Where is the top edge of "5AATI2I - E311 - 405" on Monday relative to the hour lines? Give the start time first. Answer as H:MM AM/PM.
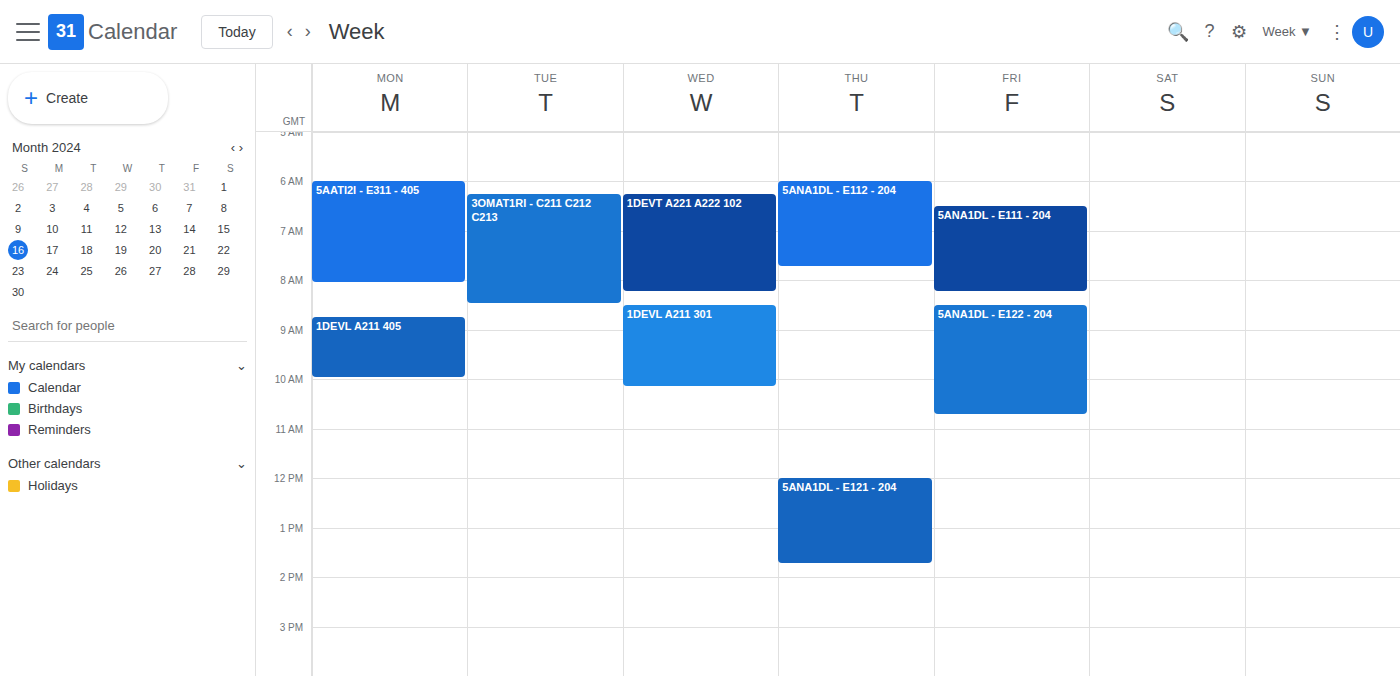
6:00 AM -- exactly on the 6 AM line.